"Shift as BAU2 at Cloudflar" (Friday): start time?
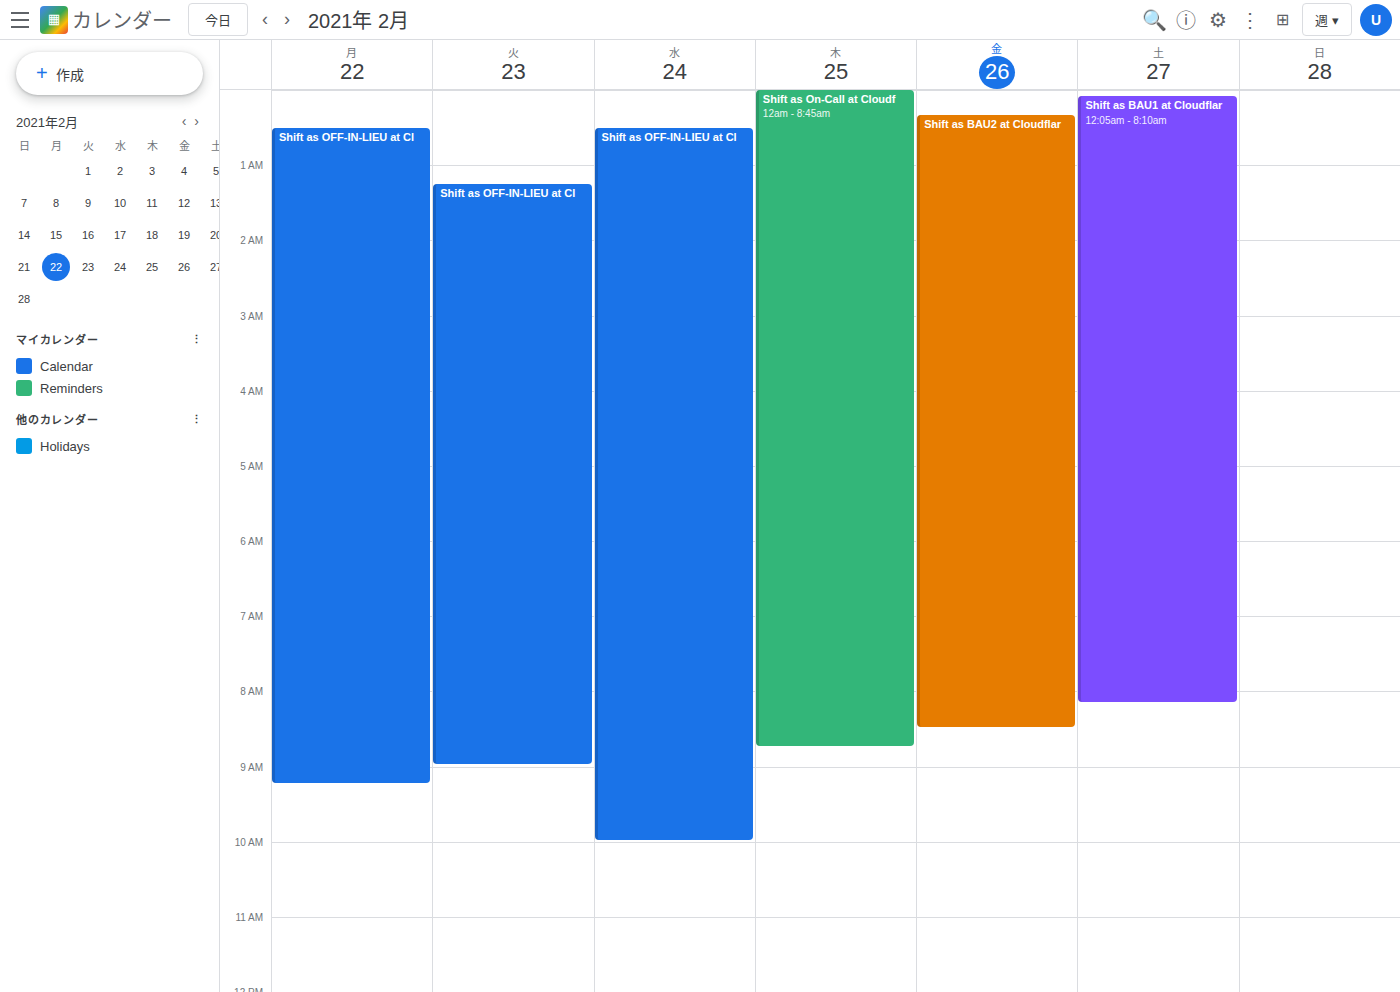
12:20 AM